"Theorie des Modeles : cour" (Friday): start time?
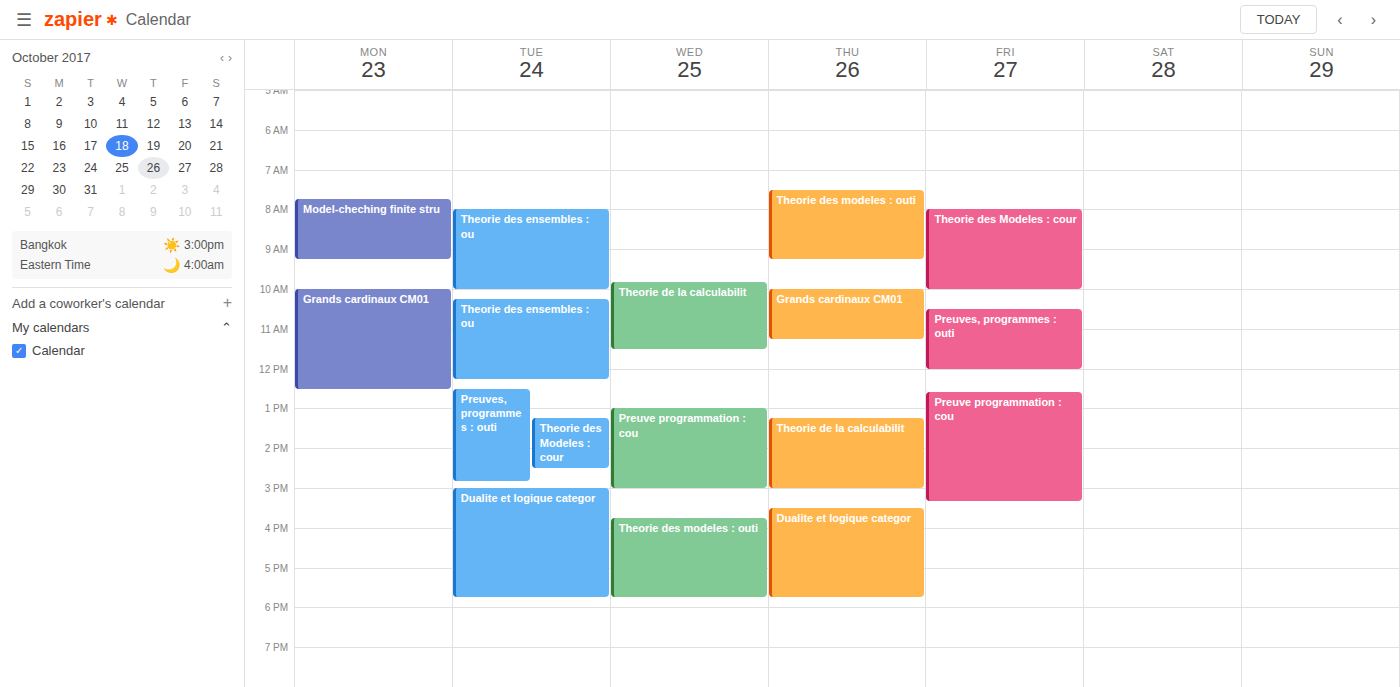
8:00 AM